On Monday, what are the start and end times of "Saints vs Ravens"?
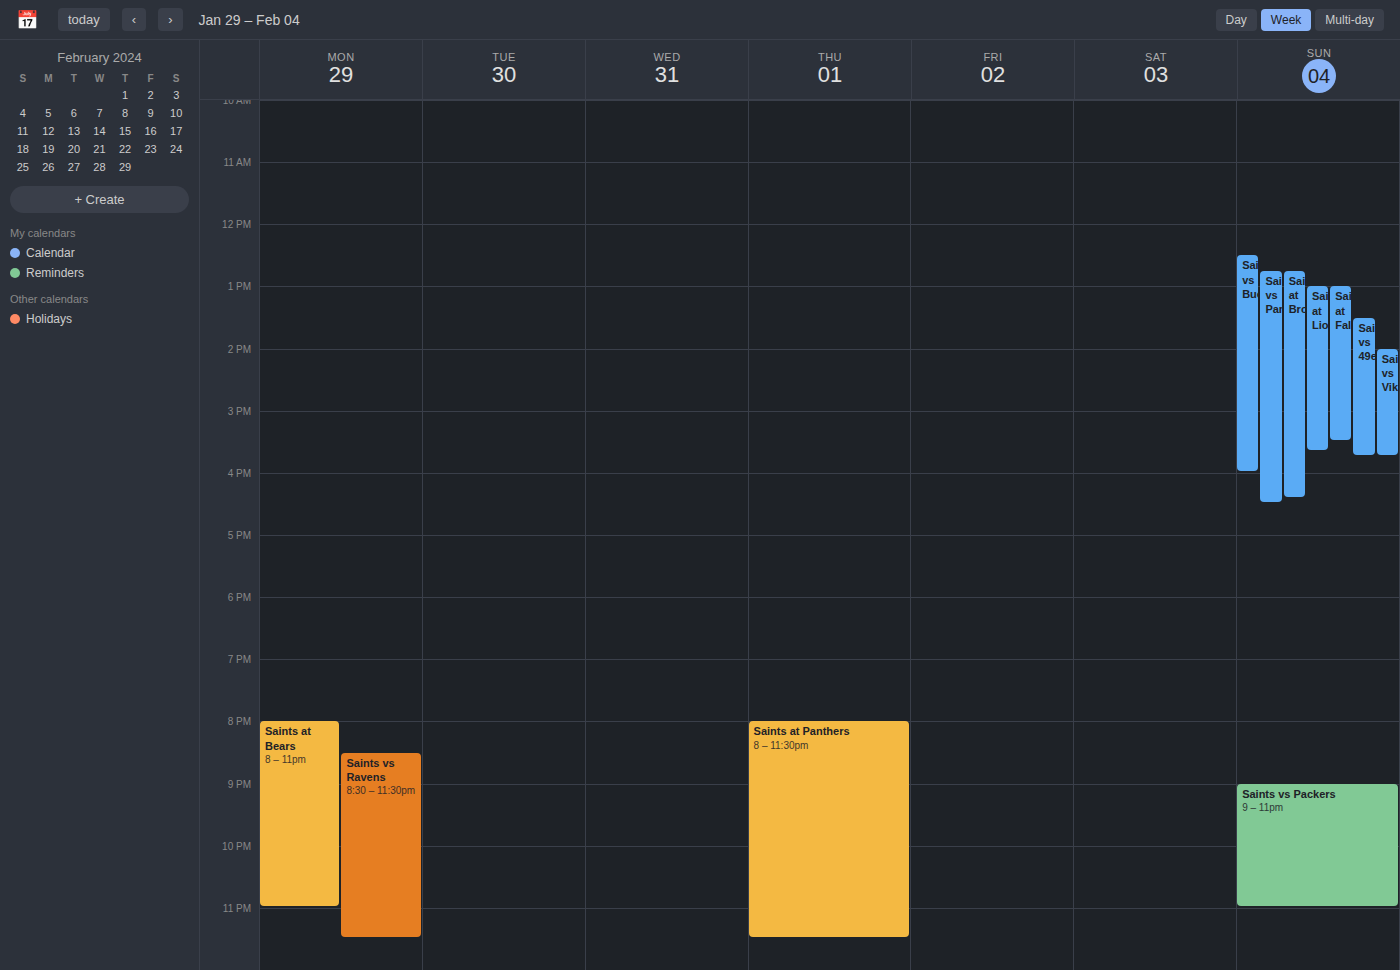
8:30 PM to 11:30 PM